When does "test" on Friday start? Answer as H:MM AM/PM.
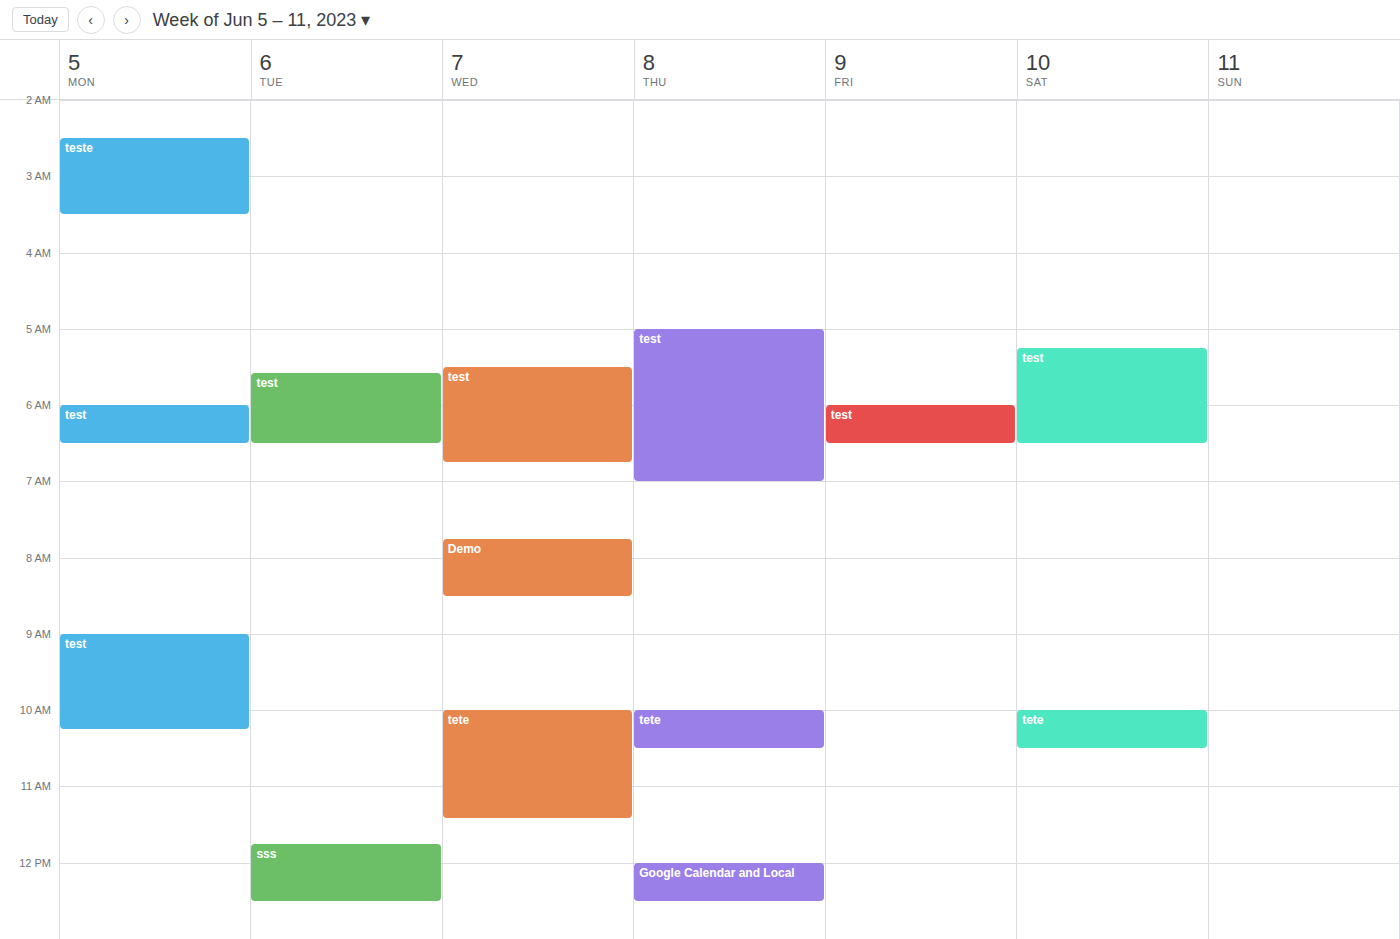
6:00 AM